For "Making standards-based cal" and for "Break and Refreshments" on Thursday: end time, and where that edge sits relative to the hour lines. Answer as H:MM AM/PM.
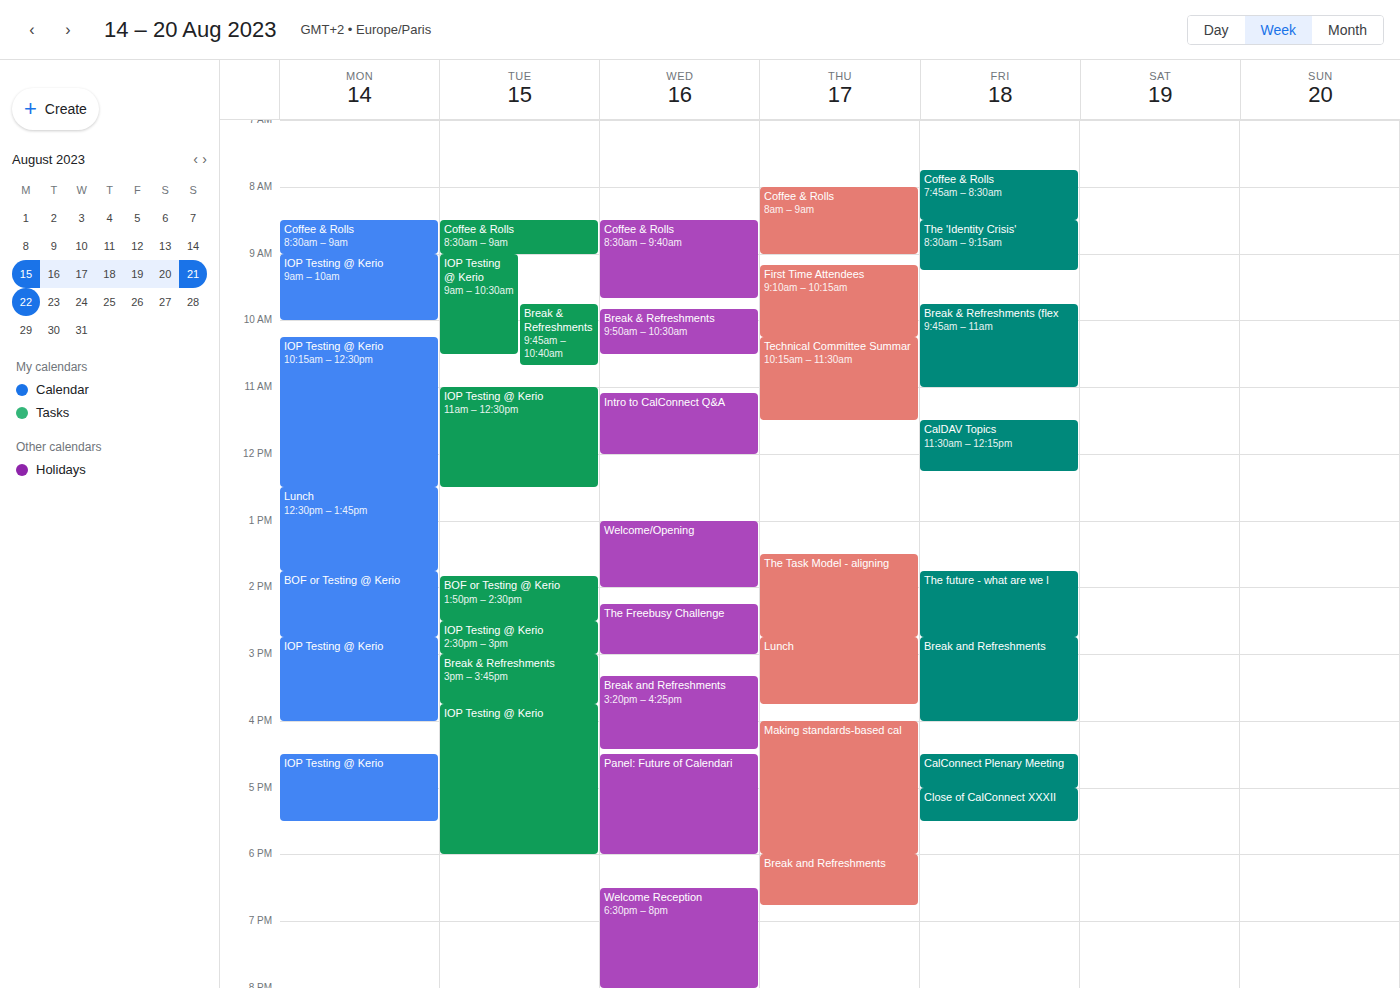
"Making standards-based cal": 6:00 PM, exactly on the 6 PM line. "Break and Refreshments": 6:45 PM, neither: three quarters of the way from the 6 PM line to the 7 PM line.